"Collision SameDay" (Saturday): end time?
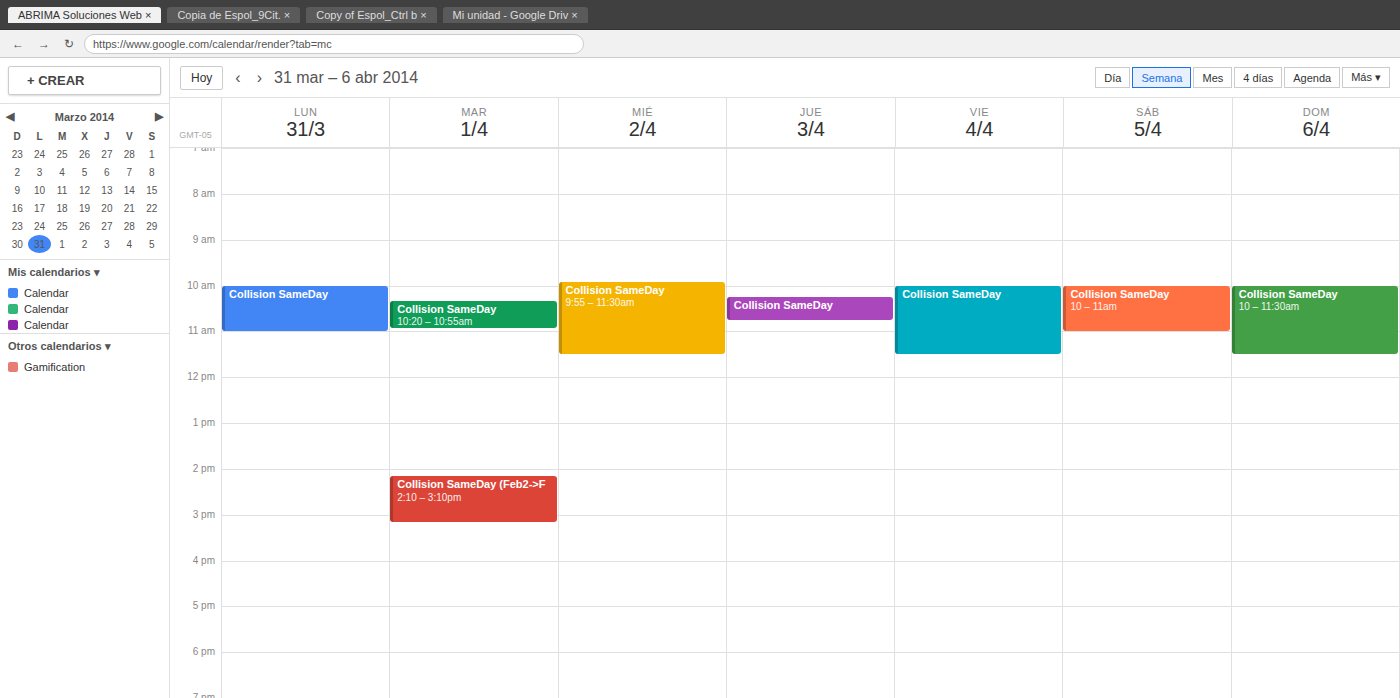
11:00 AM